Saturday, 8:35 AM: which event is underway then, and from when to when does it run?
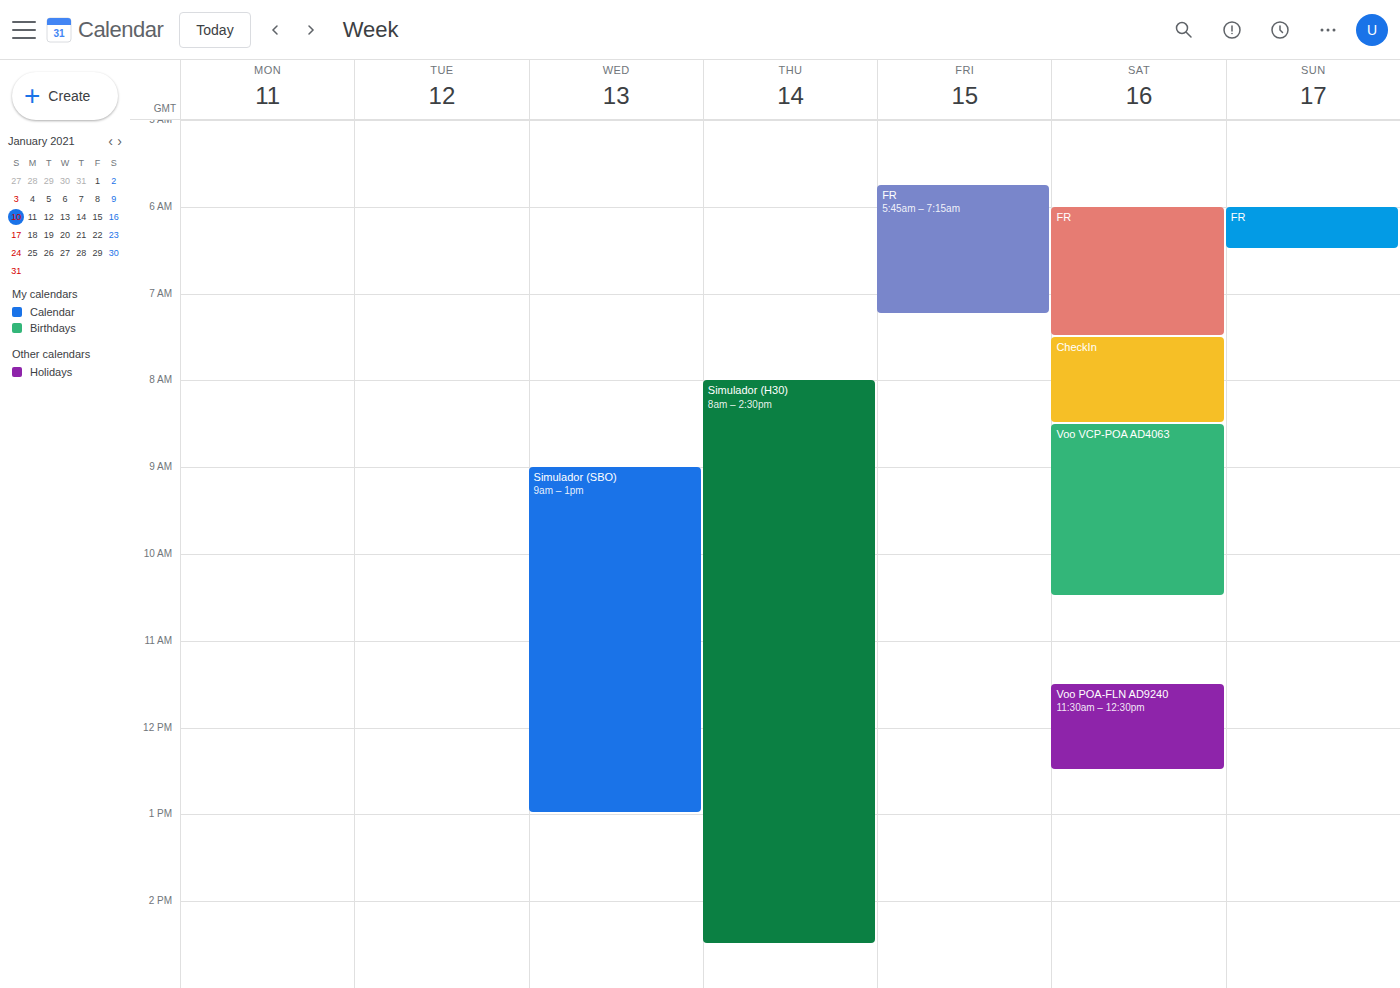
"Voo VCP-POA AD4063", 8:30 AM to 10:30 AM